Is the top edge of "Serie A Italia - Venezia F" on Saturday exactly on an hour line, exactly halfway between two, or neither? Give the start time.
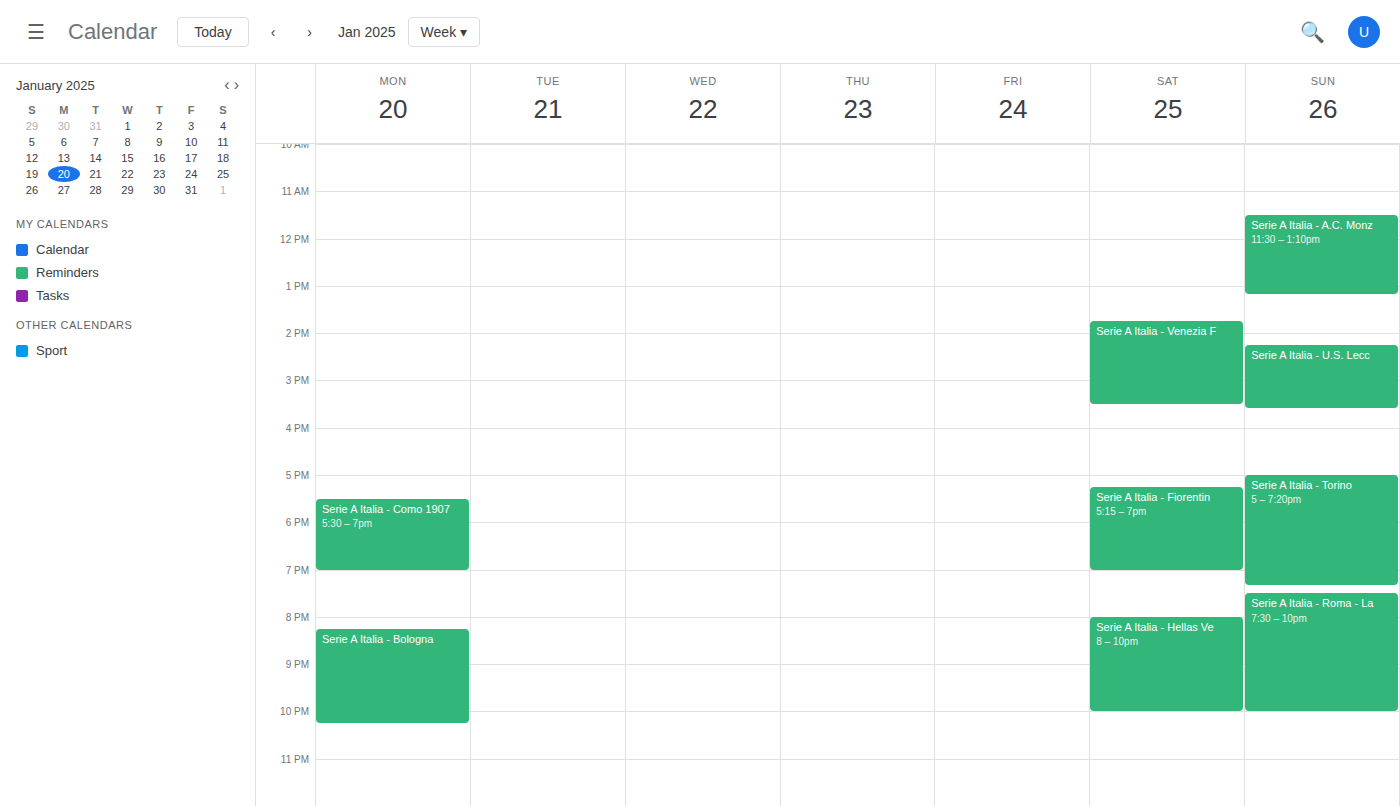
1:45 PM -- neither: three quarters of the way from the 1 PM line to the 2 PM line.